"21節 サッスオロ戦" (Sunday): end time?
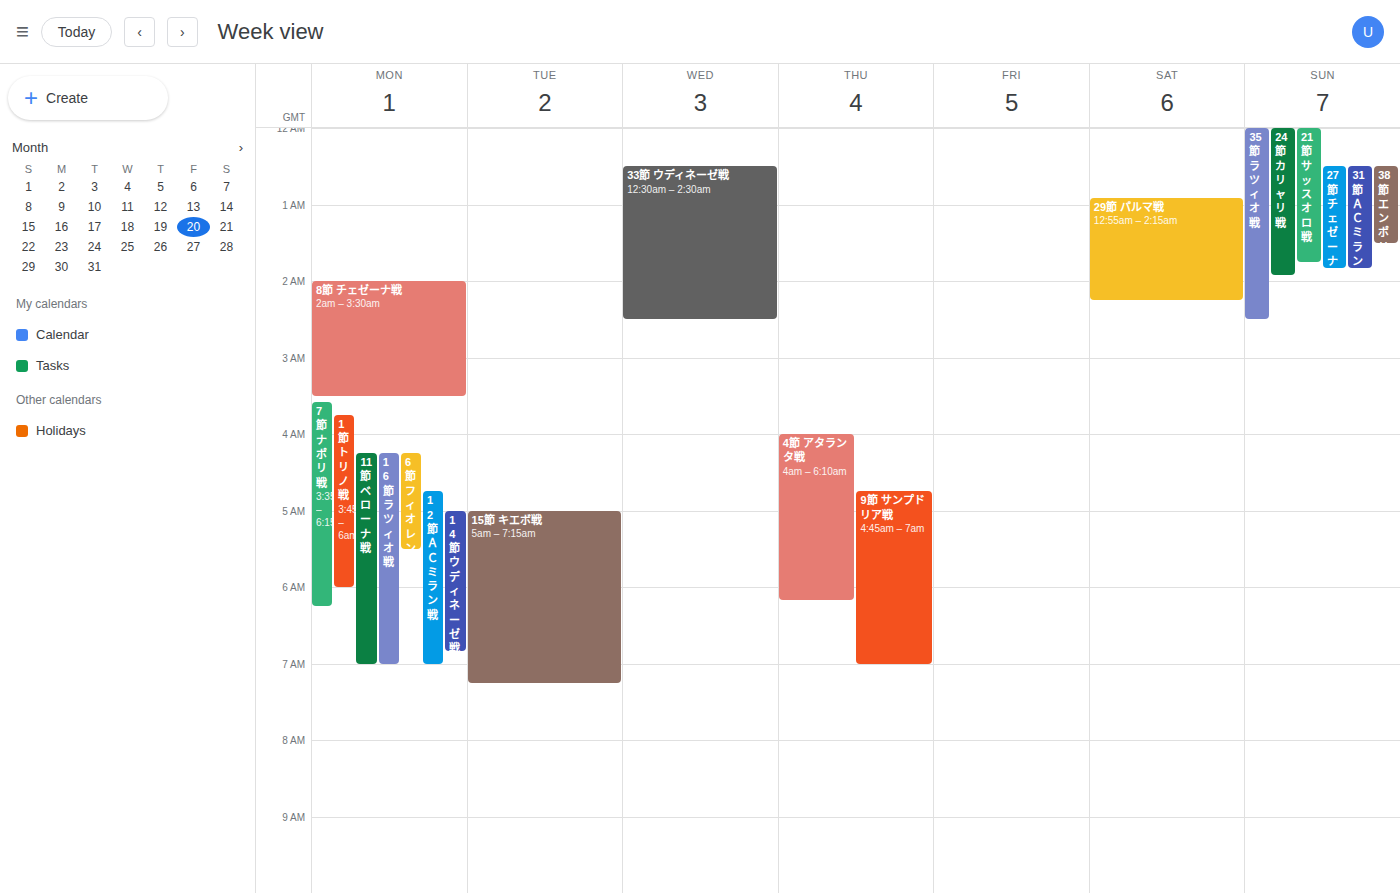
1:45 AM